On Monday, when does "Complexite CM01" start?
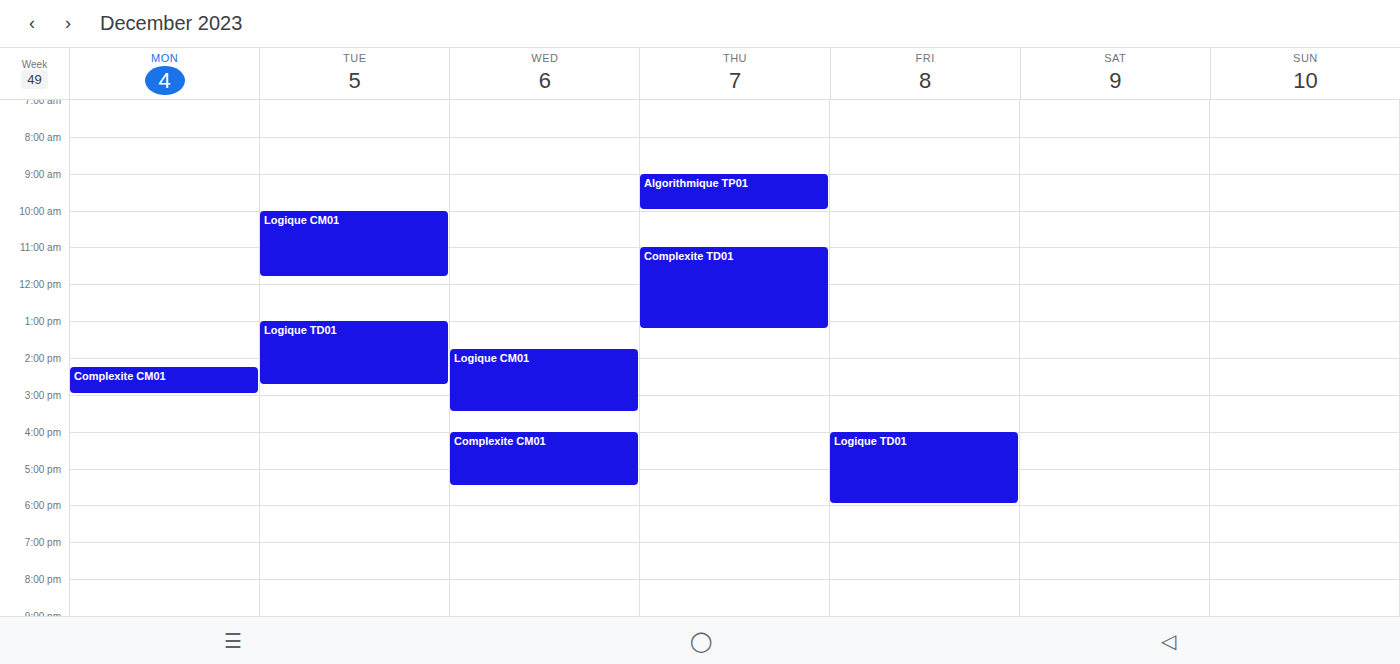
2:15 PM